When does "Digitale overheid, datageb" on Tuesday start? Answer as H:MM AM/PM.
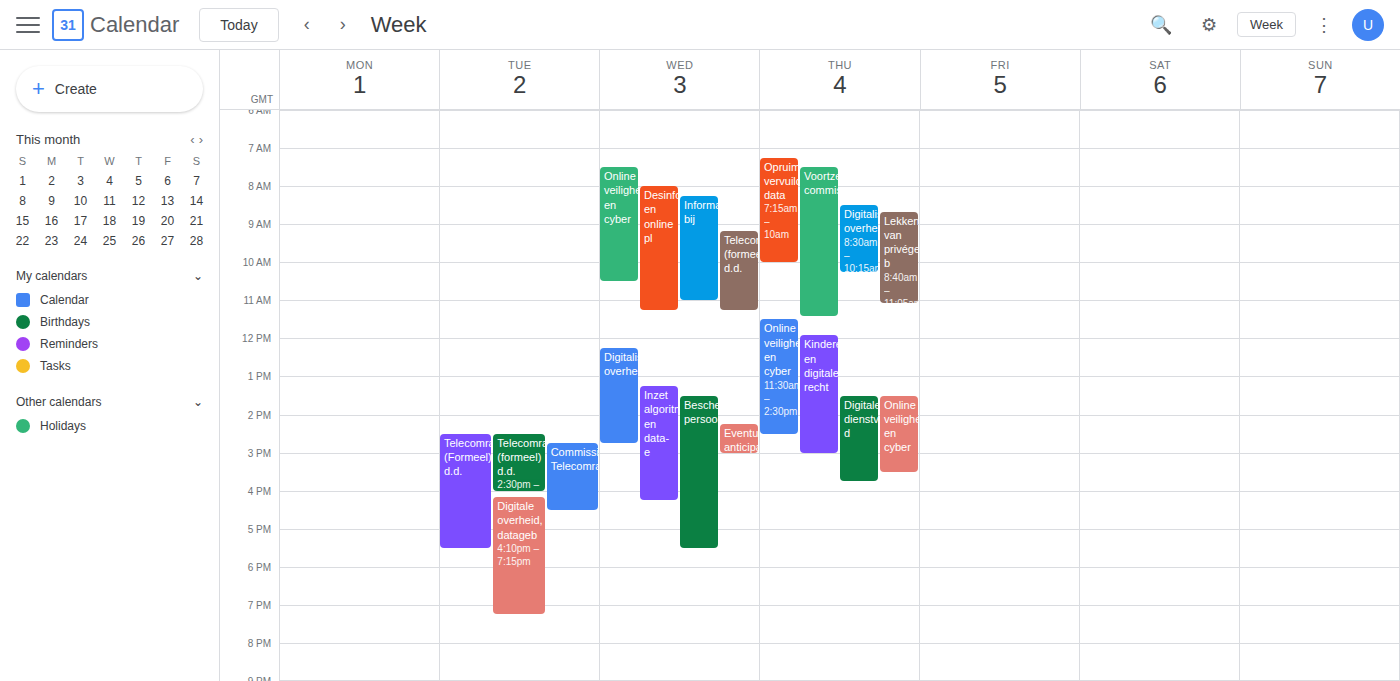
4:10 PM